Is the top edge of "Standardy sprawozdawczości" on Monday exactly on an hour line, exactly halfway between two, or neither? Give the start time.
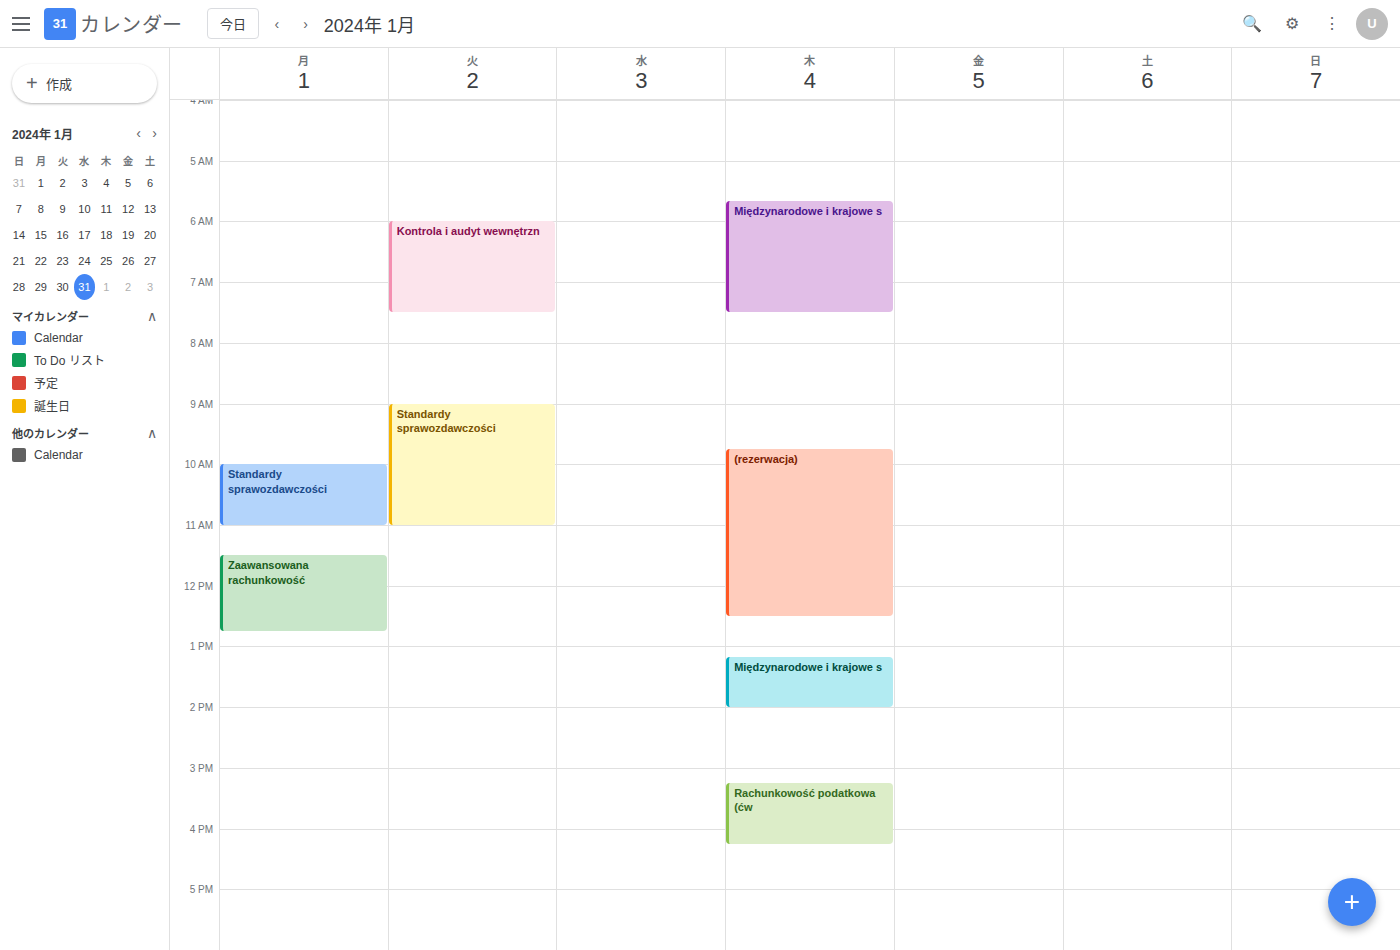
10:00 AM -- exactly on the 10 AM line.